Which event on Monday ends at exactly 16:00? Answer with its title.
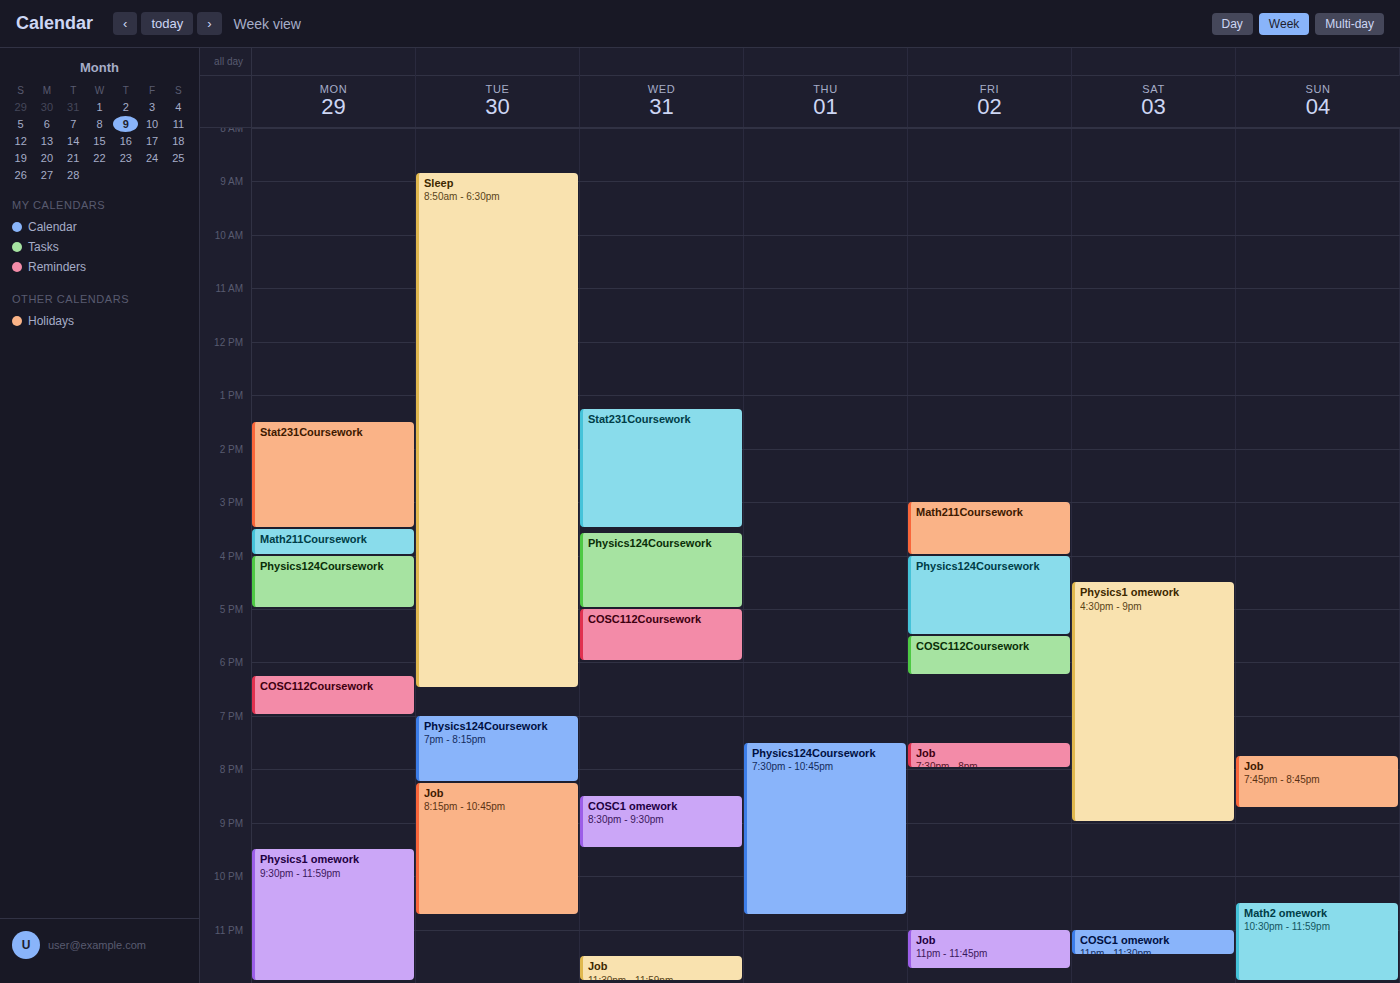
"Math211Coursework"